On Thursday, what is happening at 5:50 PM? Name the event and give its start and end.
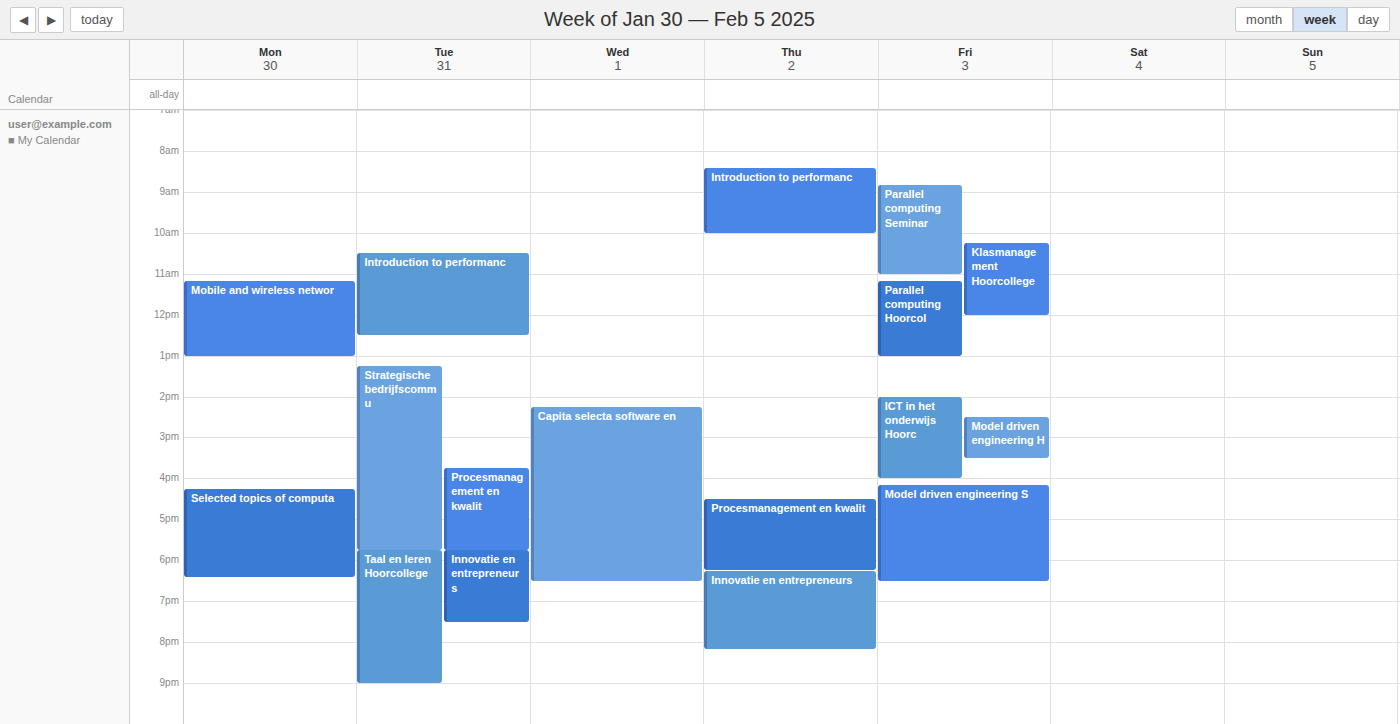
"Procesmanagement en kwalit", 4:30 PM to 6:15 PM